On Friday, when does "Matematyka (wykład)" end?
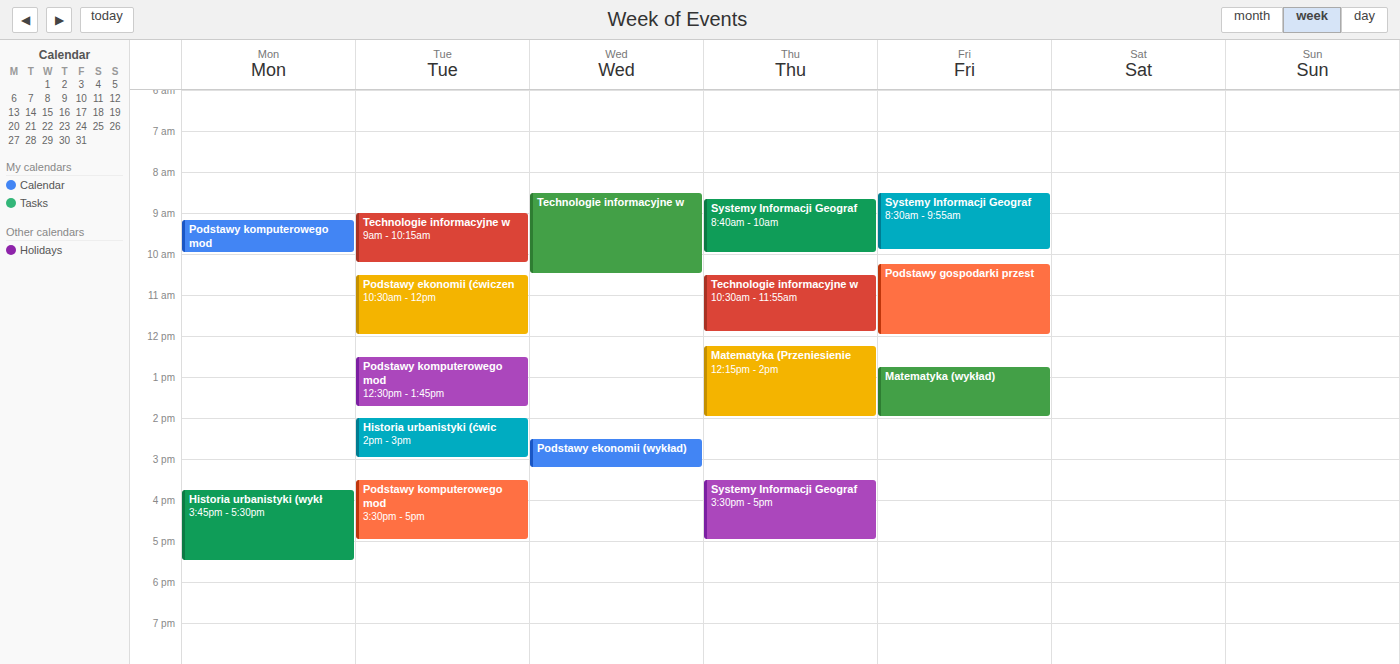
2:00 PM